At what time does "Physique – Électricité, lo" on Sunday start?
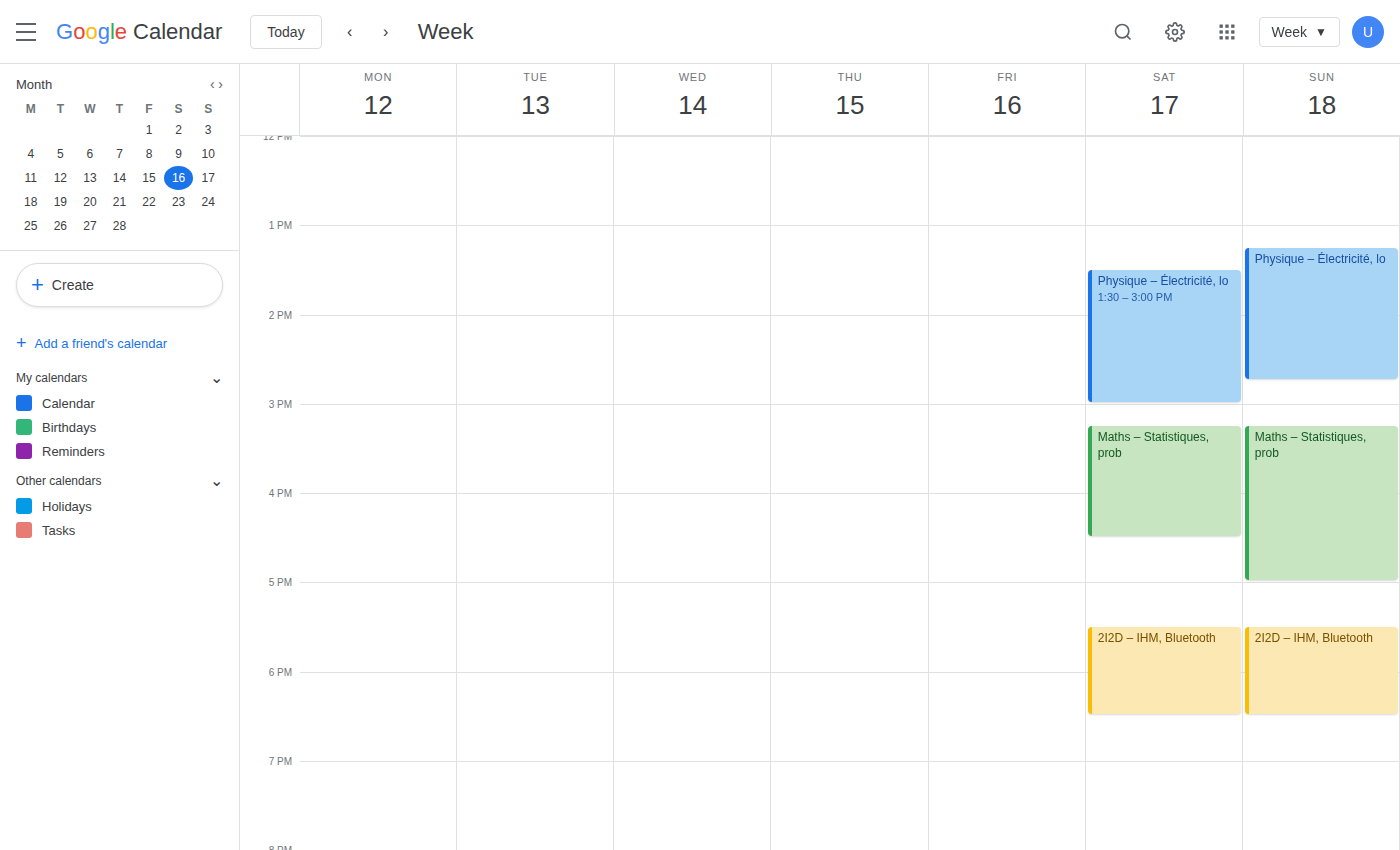
1:15 PM